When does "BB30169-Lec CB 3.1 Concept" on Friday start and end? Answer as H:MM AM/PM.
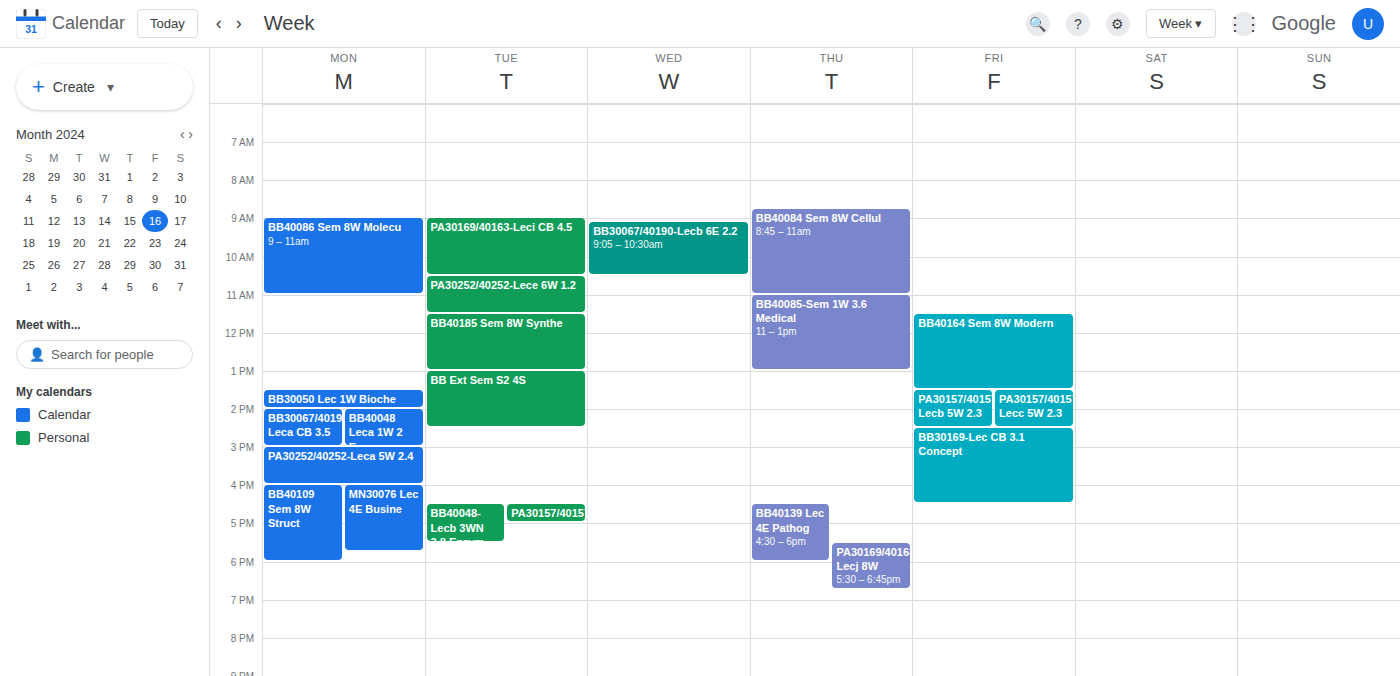
2:30 PM to 4:30 PM